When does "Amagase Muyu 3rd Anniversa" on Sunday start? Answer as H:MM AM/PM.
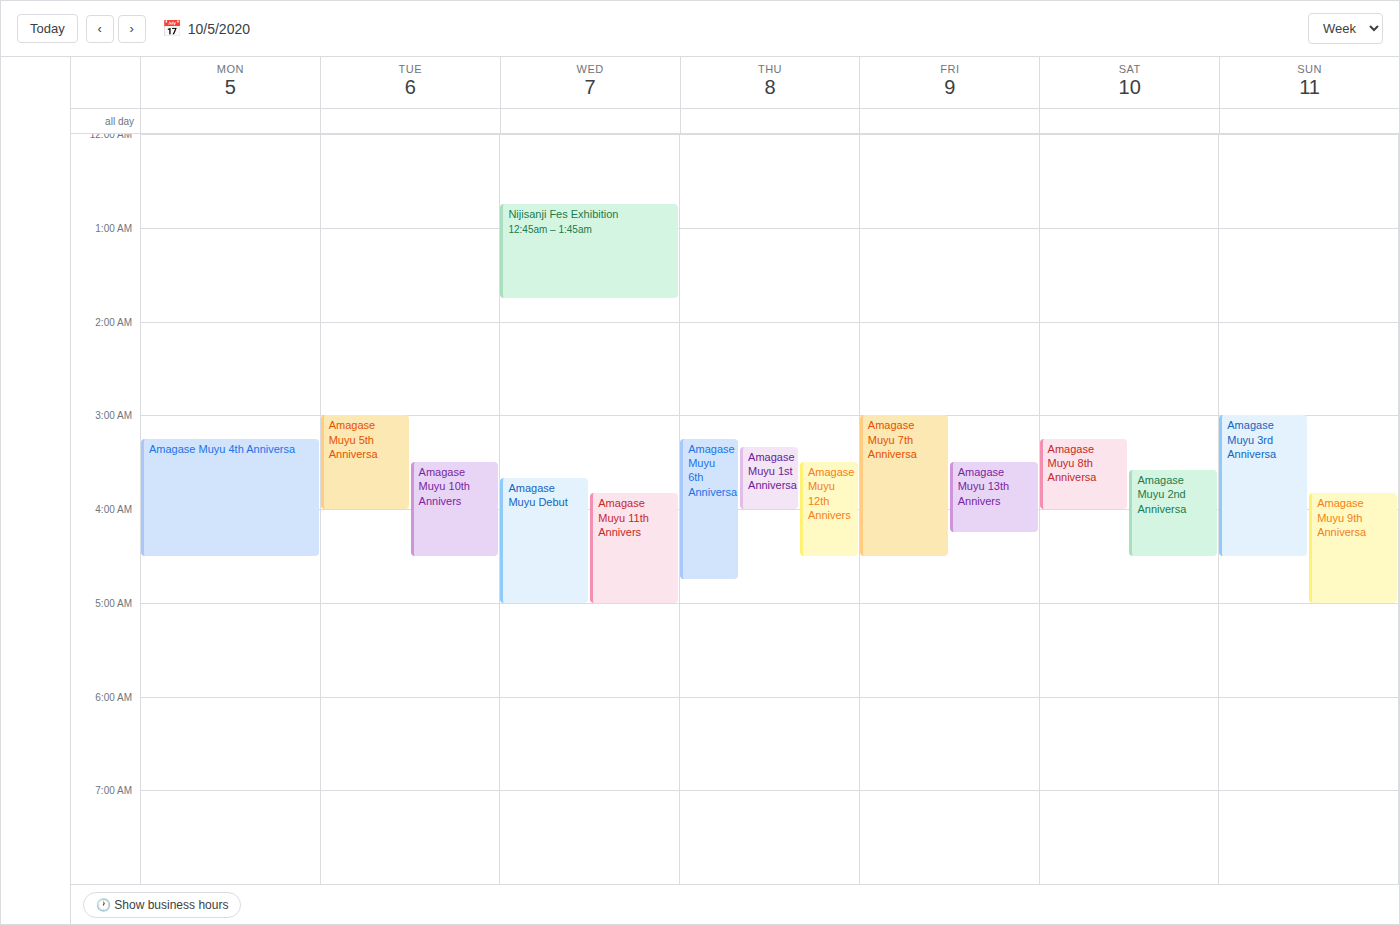
3:00 AM